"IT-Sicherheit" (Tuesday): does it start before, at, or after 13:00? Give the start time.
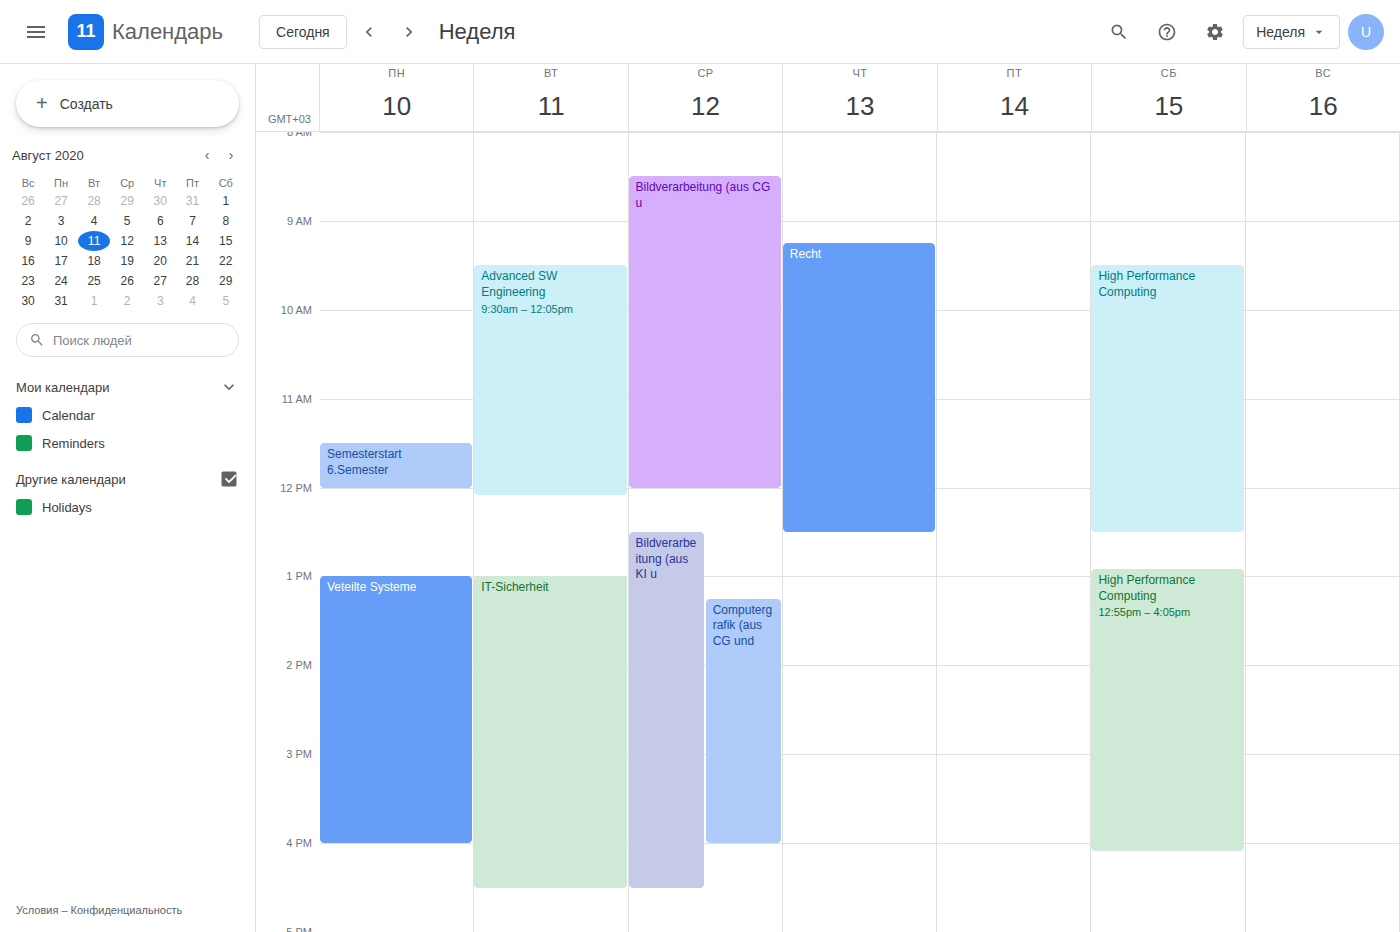
13:00 -- exactly at 13:00, on the 13:00 line.